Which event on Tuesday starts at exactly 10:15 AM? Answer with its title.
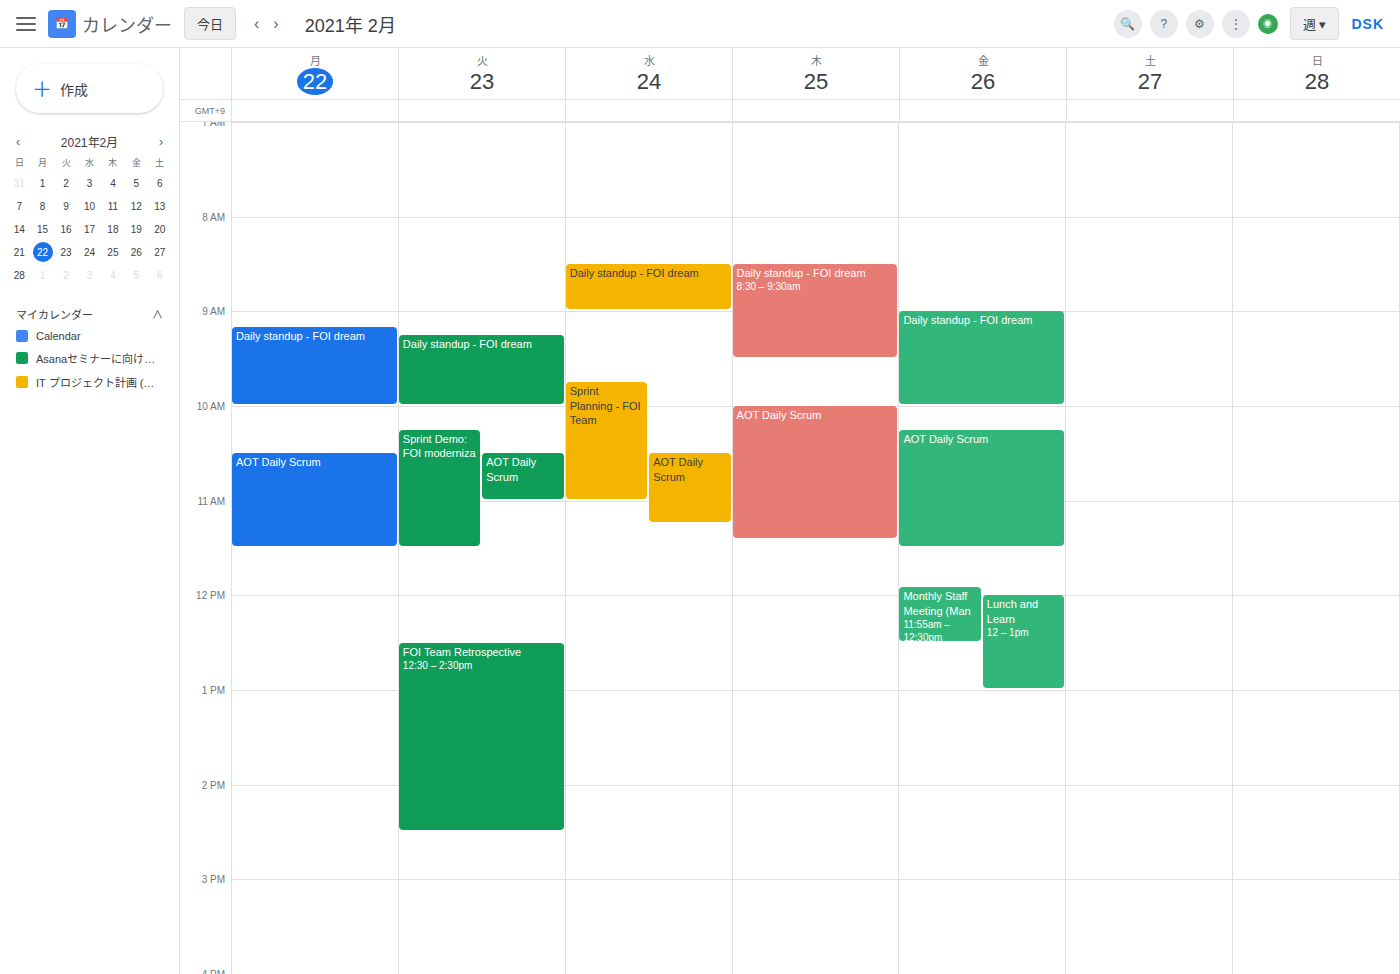
"Sprint Demo: FOI moderniza"